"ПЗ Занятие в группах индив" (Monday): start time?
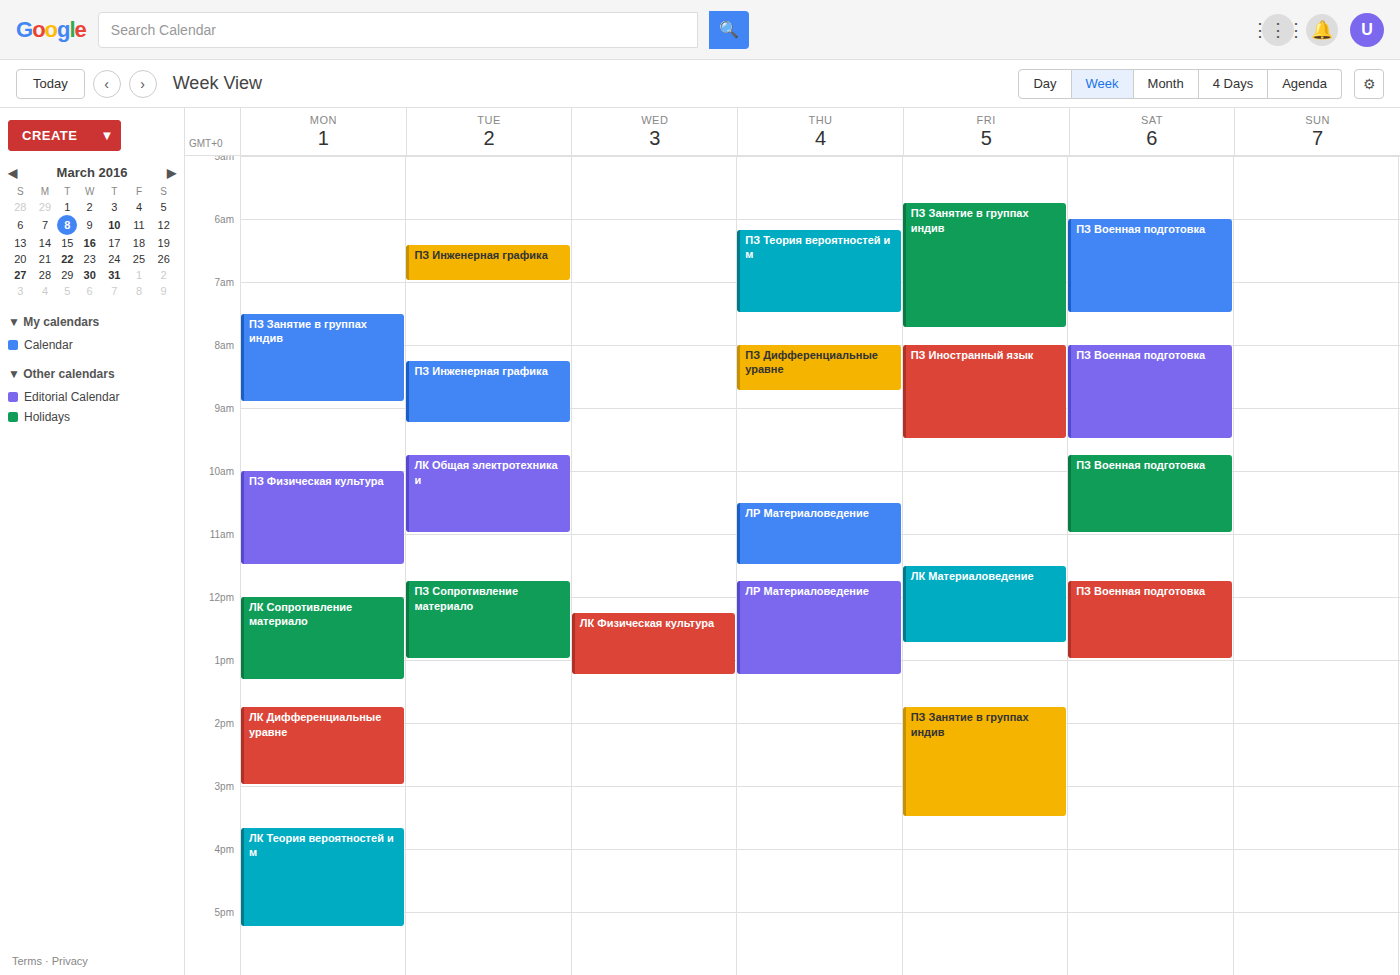
7:30 AM